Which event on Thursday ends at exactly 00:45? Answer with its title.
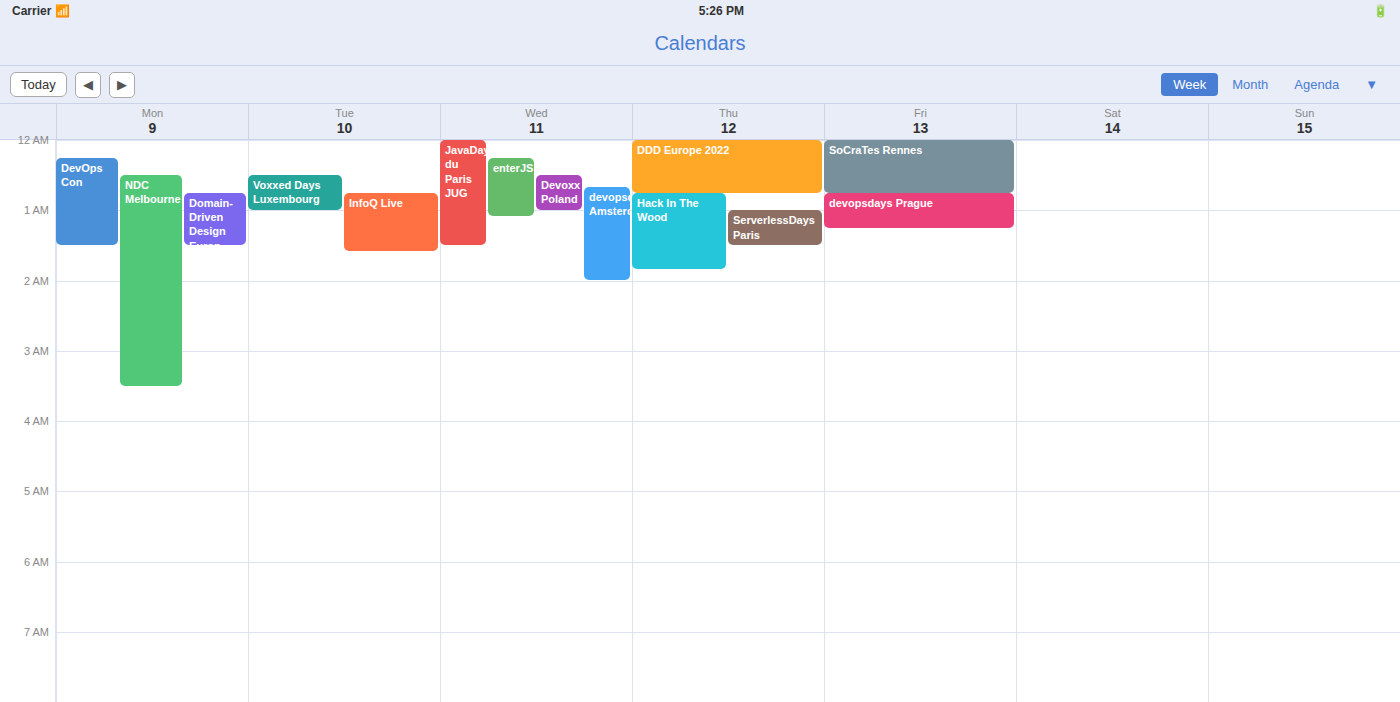
"DDD Europe 2022"